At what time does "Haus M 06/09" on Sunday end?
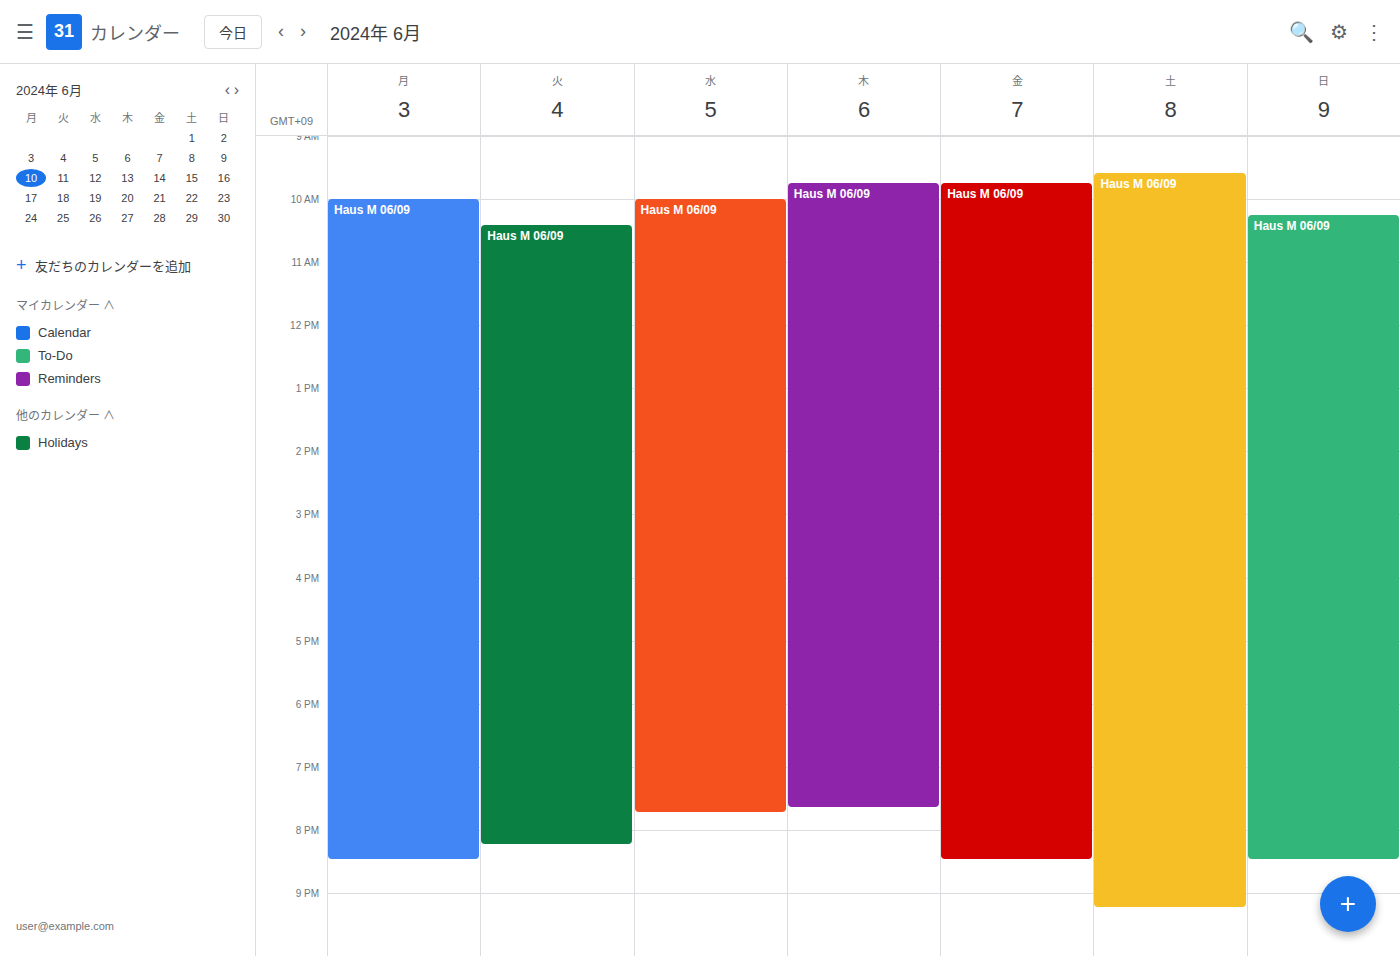
20:30